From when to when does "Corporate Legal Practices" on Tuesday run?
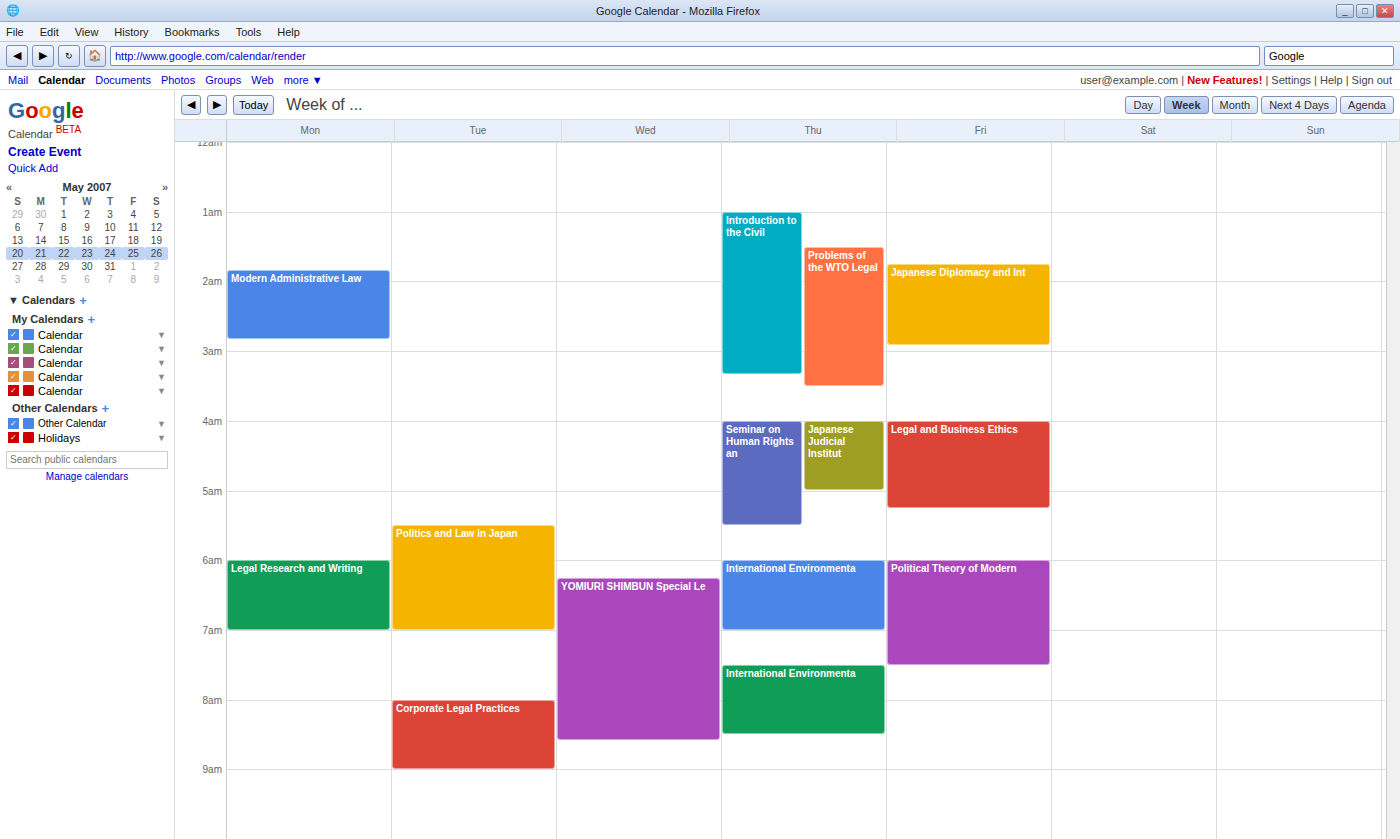
8:00 AM to 9:00 AM